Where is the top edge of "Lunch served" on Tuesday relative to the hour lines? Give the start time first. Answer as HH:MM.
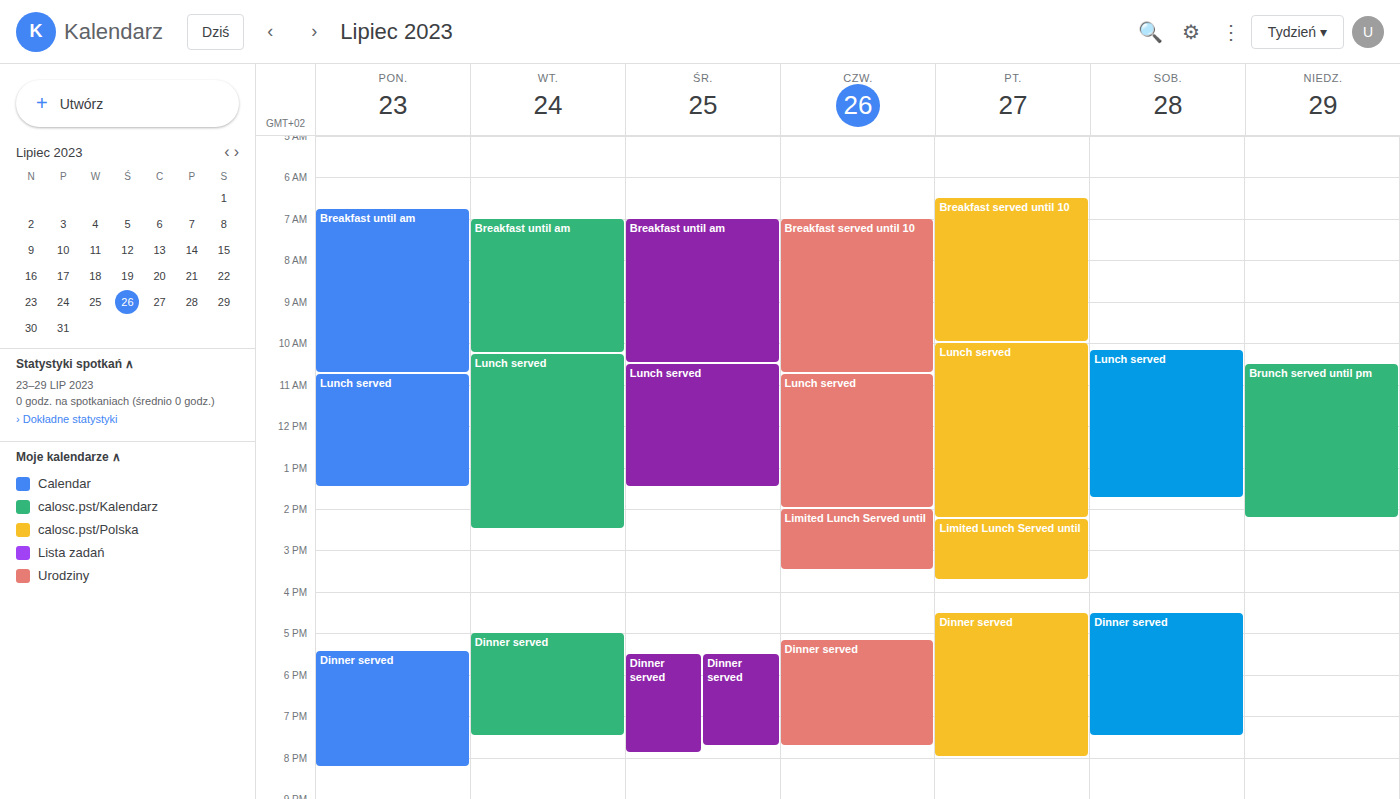
10:15 -- neither: a quarter of the way from the 10:00 line to the 11:00 line.